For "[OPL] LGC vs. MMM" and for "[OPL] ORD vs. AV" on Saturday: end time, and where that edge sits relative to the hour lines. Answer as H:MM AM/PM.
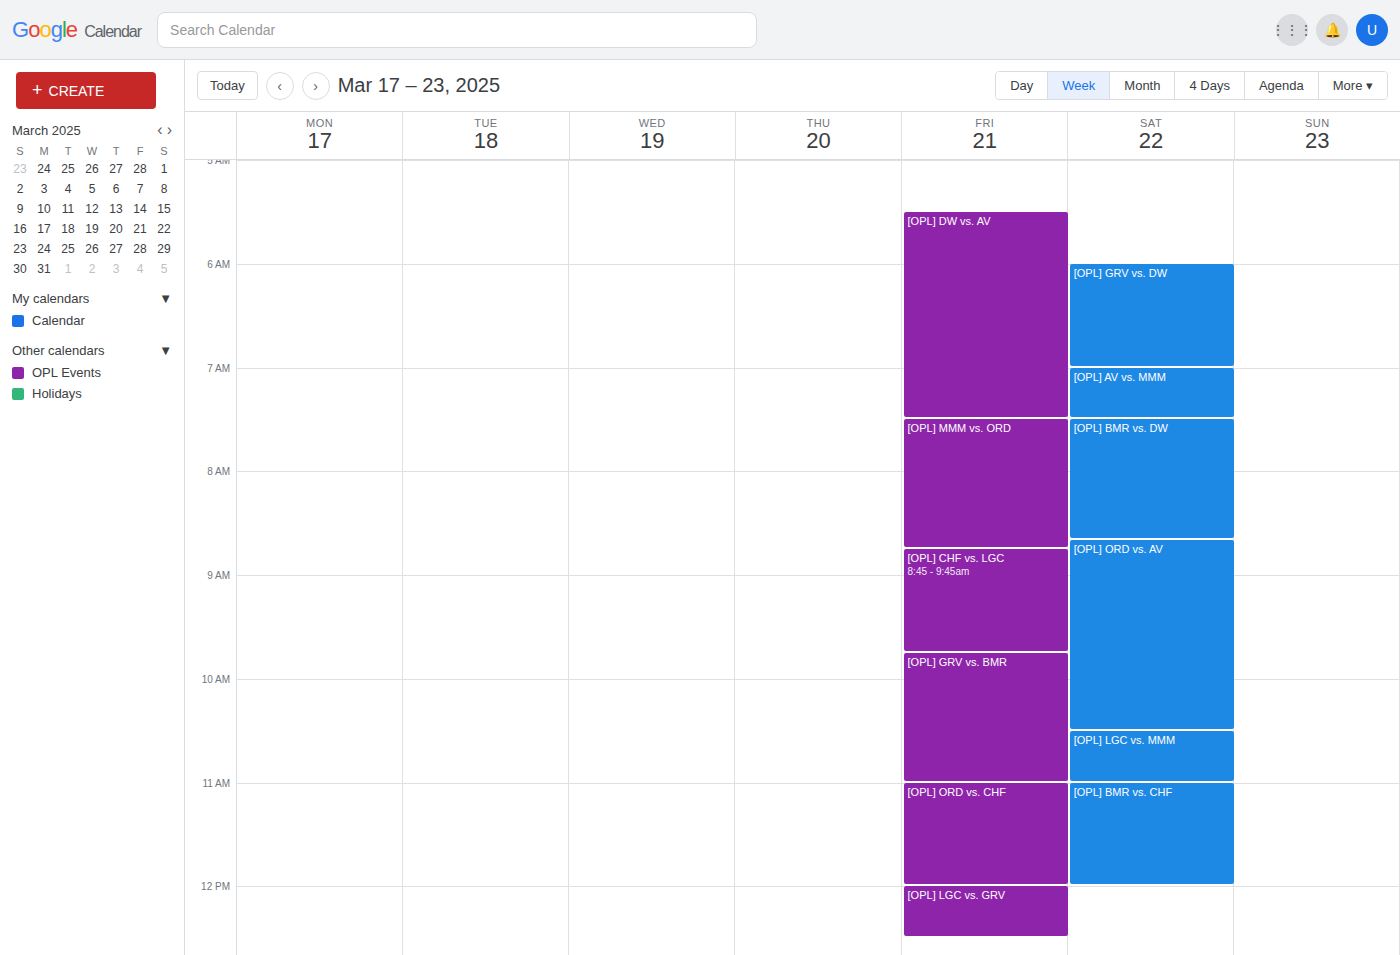
"[OPL] LGC vs. MMM": 11:00 AM, exactly on the 11 AM line. "[OPL] ORD vs. AV": 10:30 AM, halfway between the 10 AM and 11 AM lines.